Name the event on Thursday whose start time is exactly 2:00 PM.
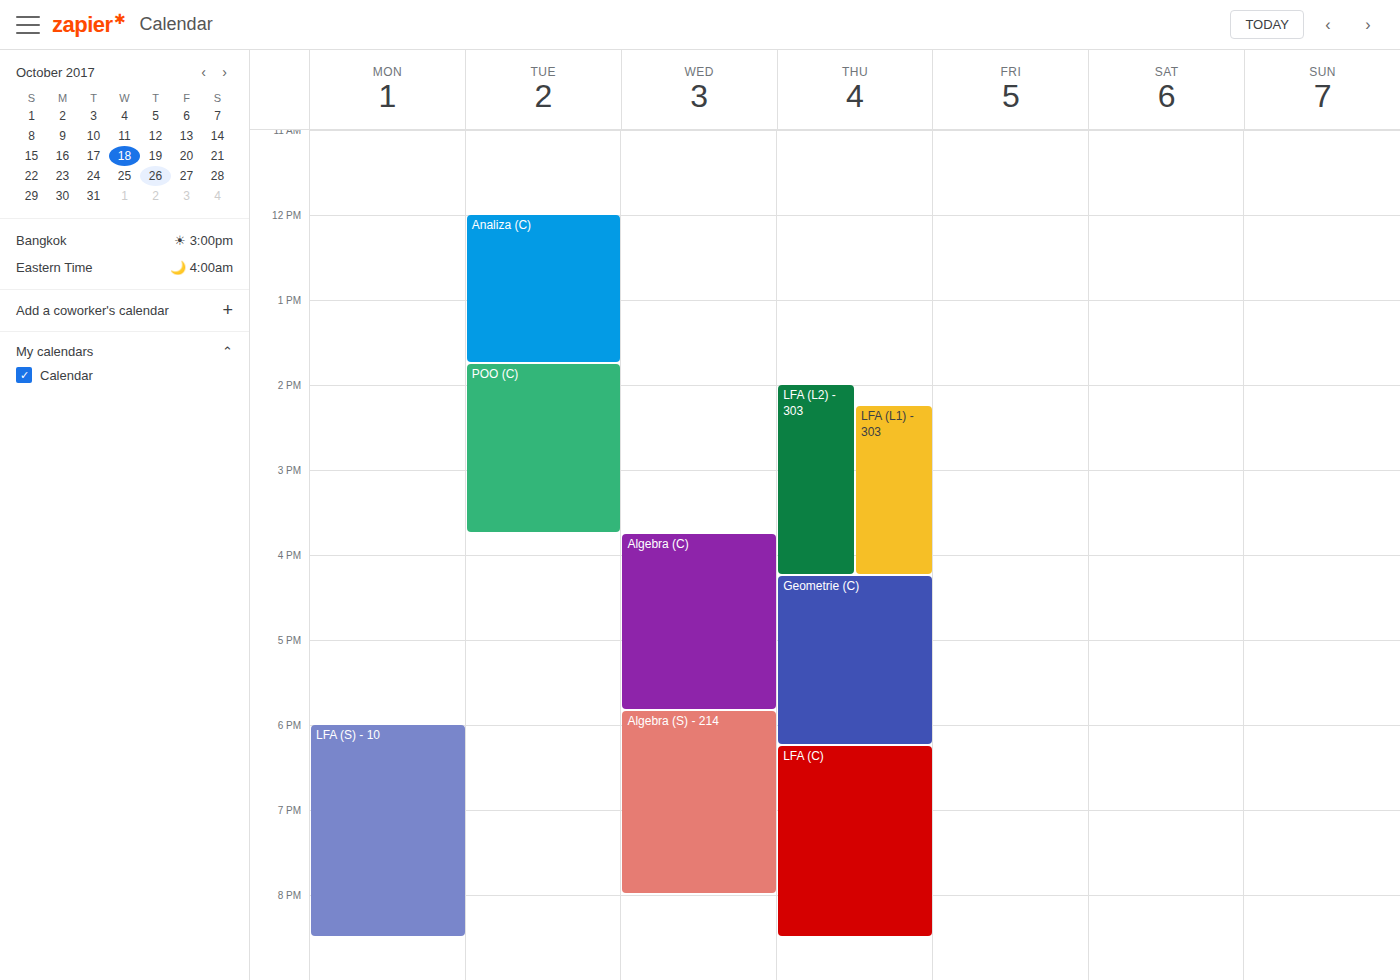
"LFA (L2) - 303"